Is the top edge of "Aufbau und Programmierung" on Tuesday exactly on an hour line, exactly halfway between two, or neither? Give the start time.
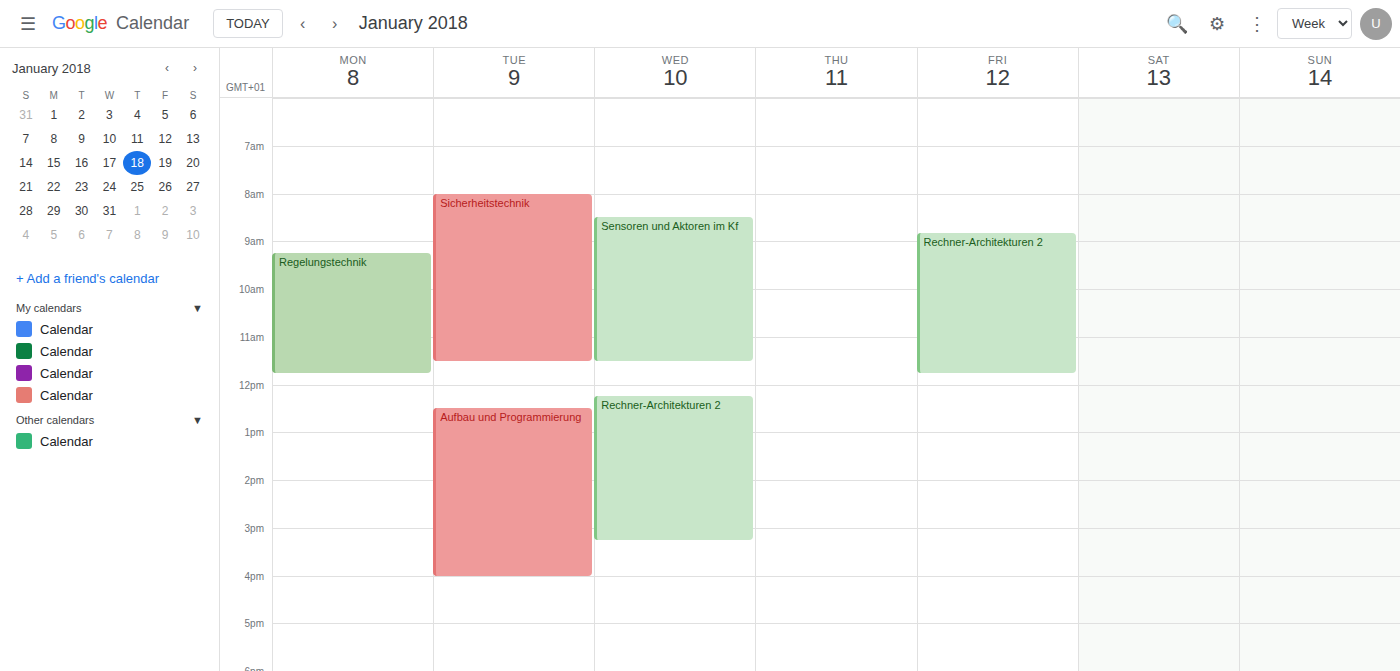
12:30 PM -- halfway between the 12 PM and 1 PM lines.